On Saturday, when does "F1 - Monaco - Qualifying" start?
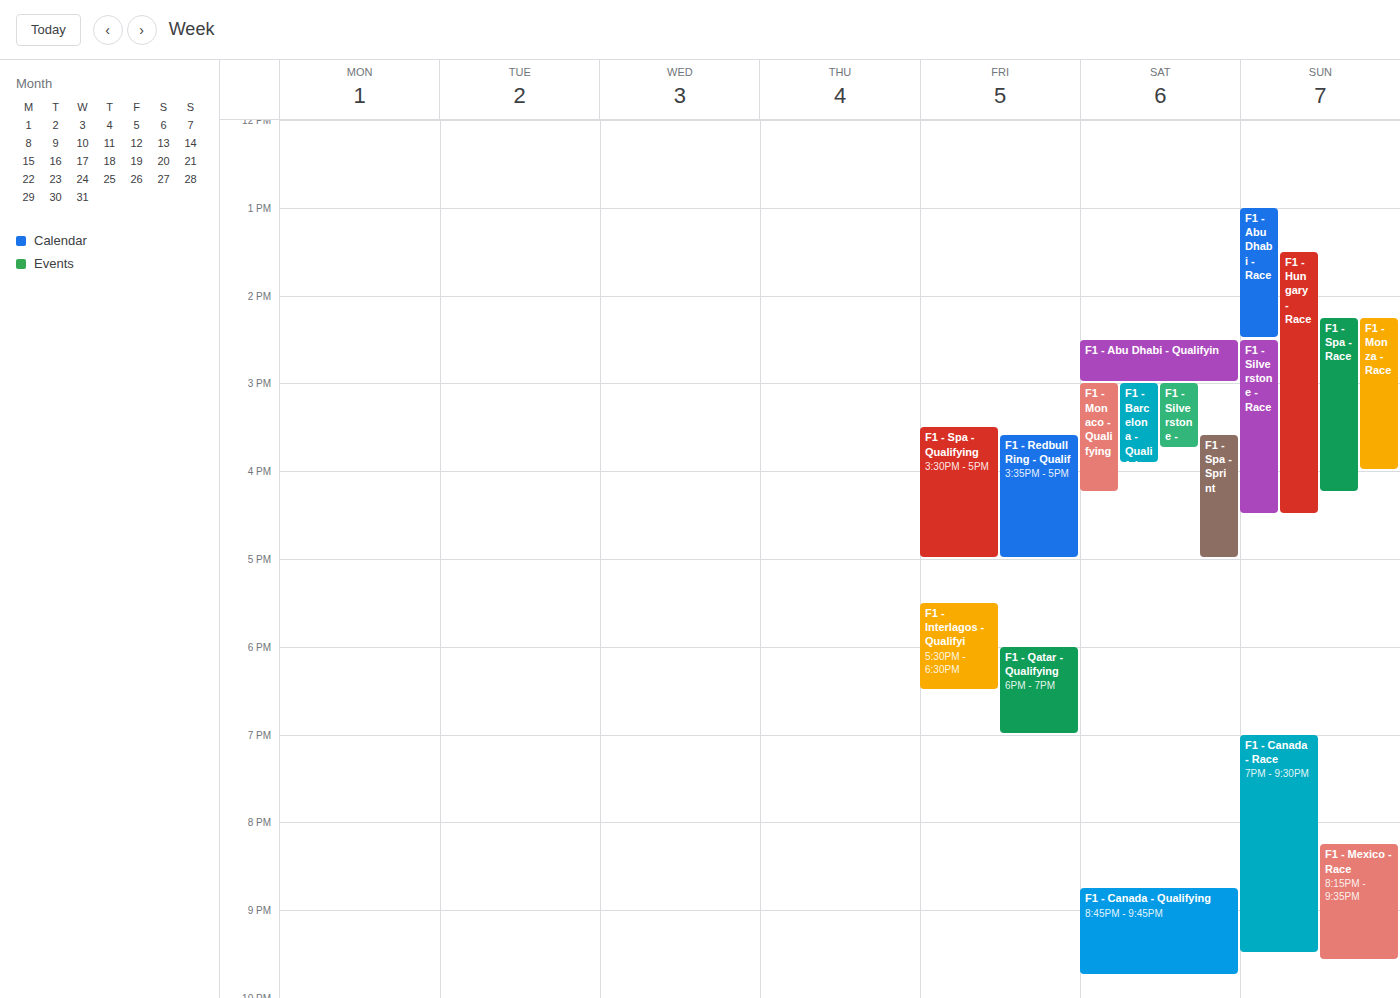
15:00